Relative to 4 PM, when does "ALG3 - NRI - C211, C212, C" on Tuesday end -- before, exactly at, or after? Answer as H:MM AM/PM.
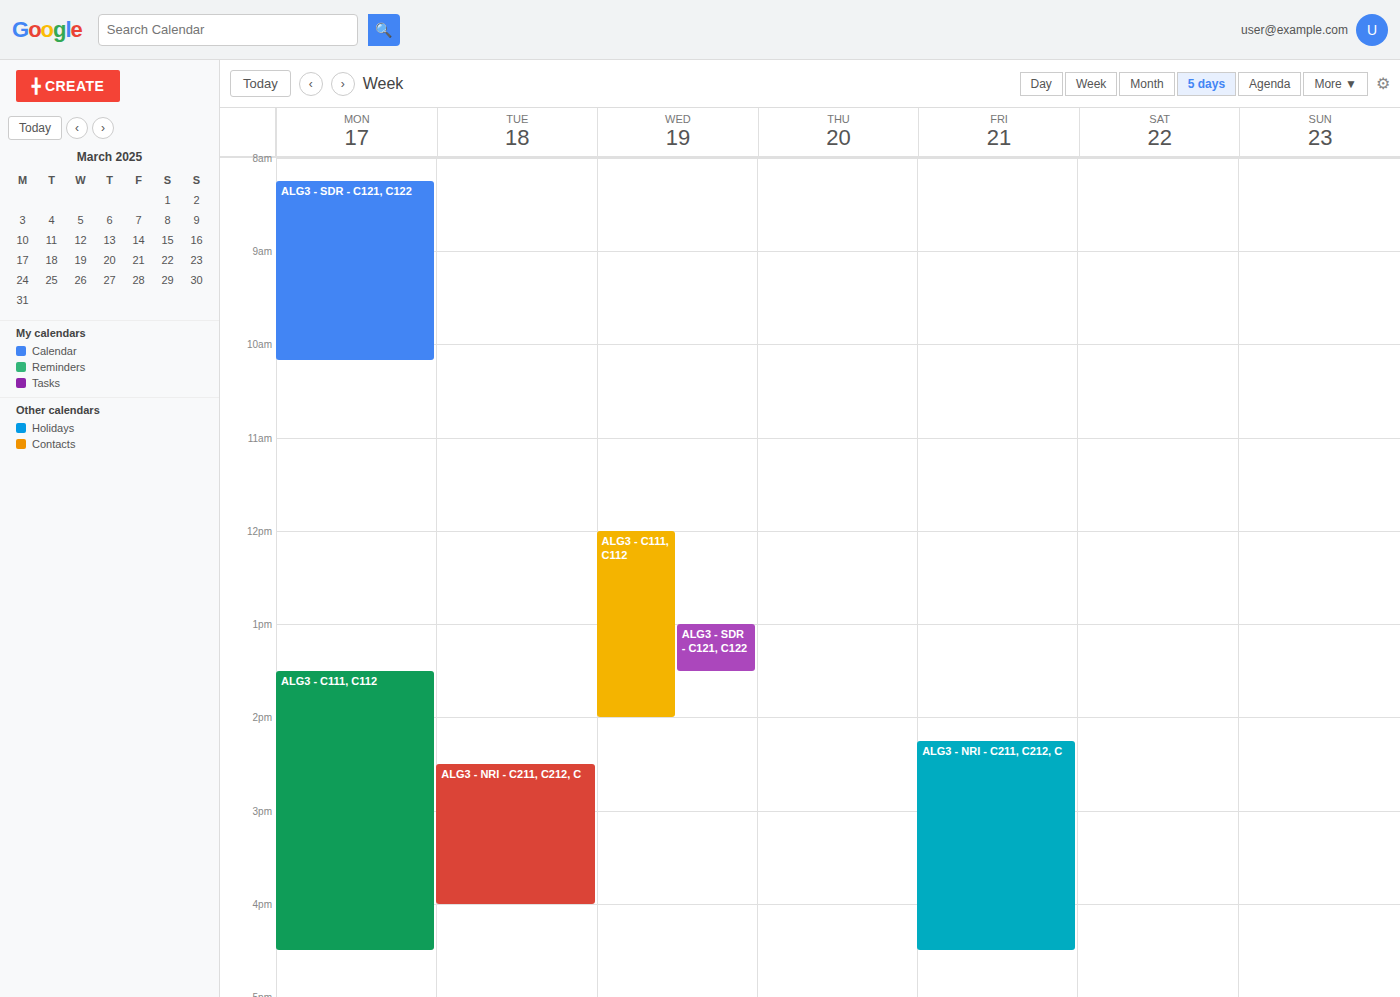
4:00 PM -- exactly at 4 PM, on the 4 PM line.